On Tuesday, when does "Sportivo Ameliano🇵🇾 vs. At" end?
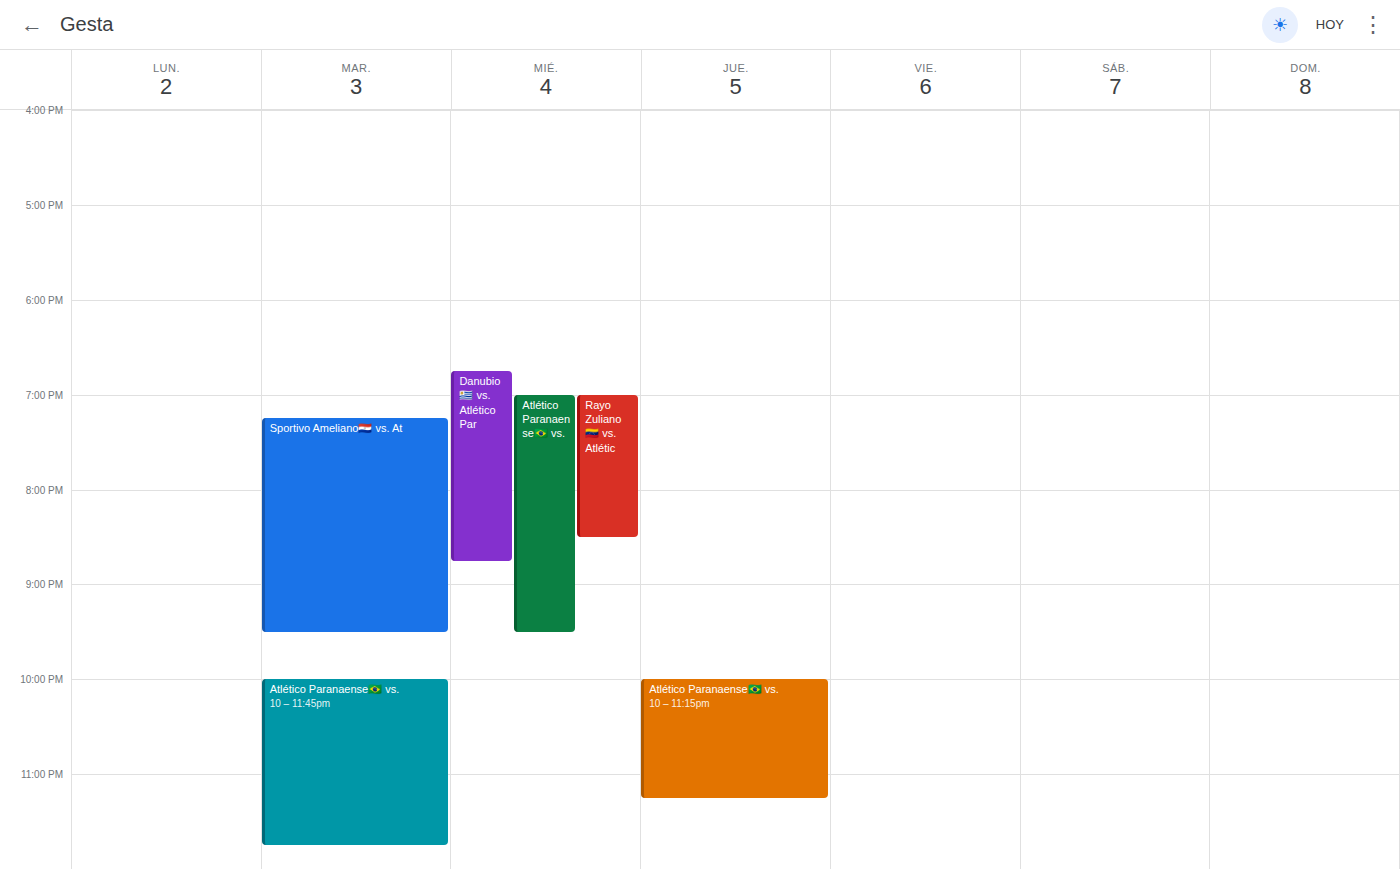
9:30 PM